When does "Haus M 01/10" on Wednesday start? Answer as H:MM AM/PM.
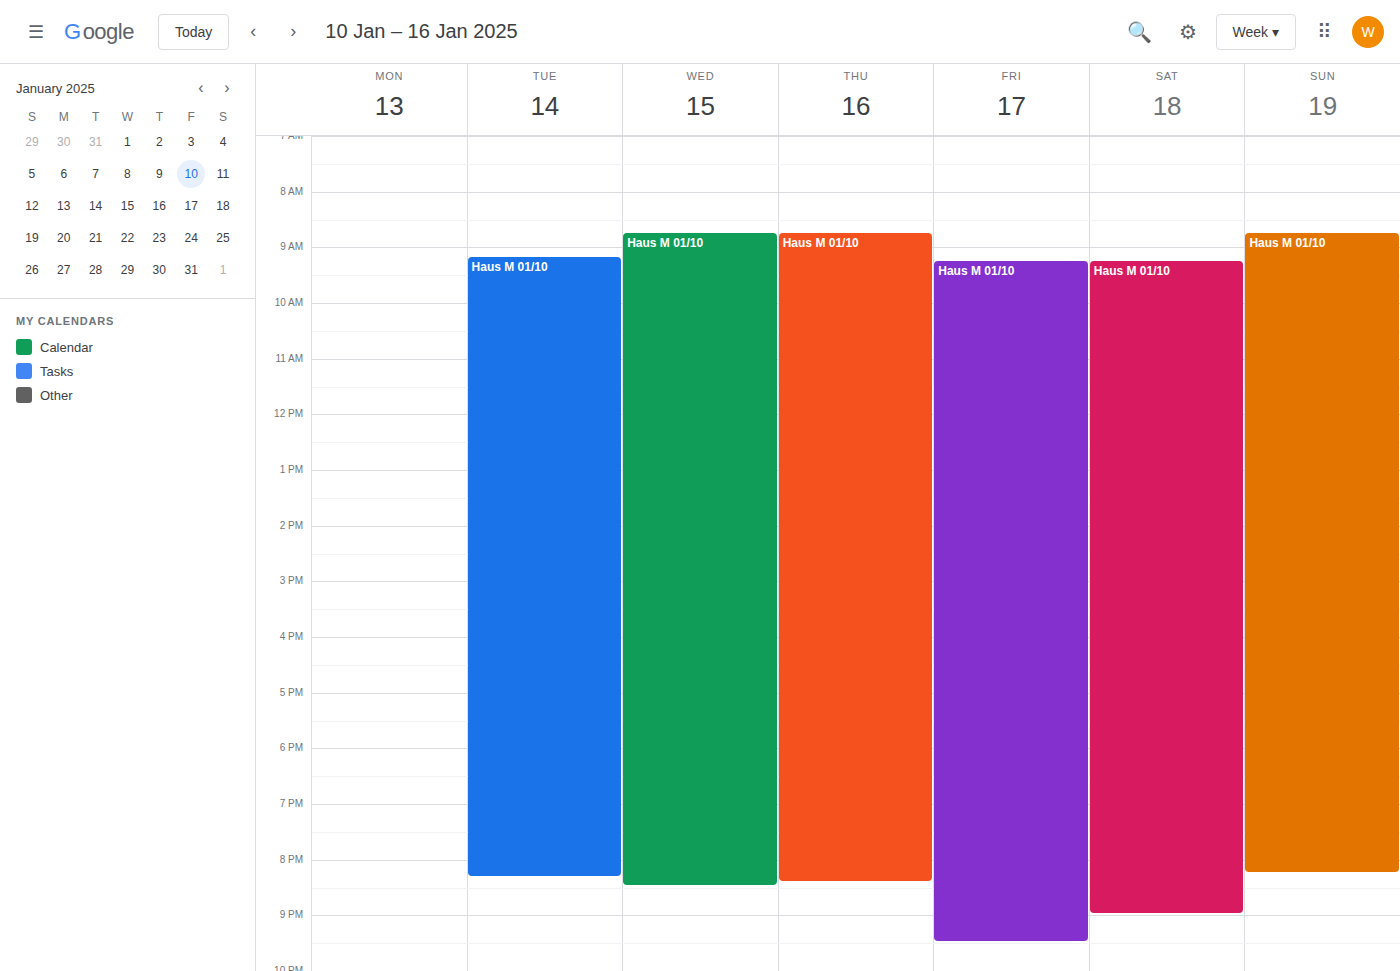
8:45 AM